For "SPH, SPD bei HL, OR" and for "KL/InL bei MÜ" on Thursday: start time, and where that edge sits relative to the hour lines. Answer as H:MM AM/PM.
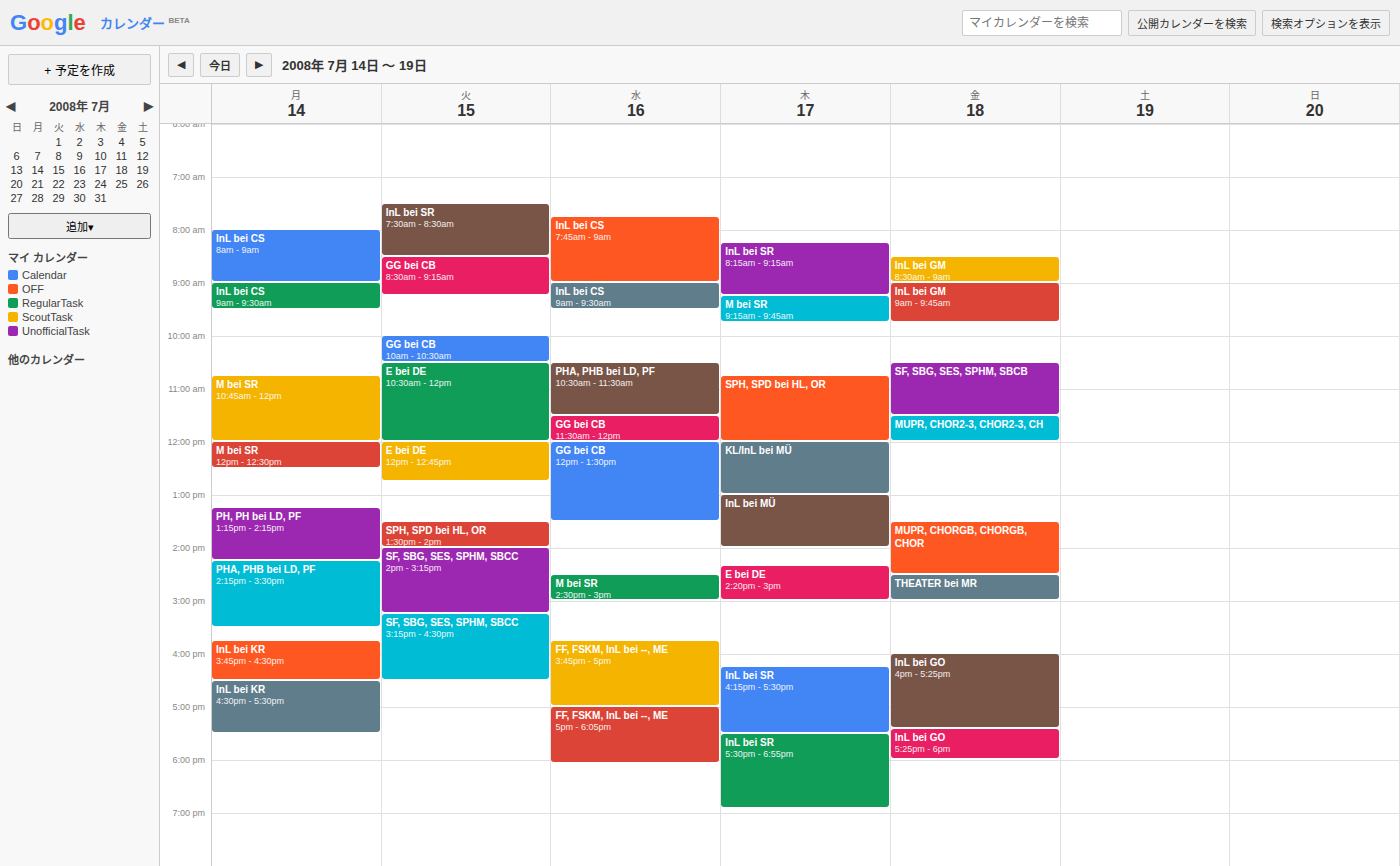
"SPH, SPD bei HL, OR": 10:45 AM, neither: three quarters of the way from the 10 AM line to the 11 AM line. "KL/InL bei MÜ": 12:00 PM, exactly on the 12 PM line.